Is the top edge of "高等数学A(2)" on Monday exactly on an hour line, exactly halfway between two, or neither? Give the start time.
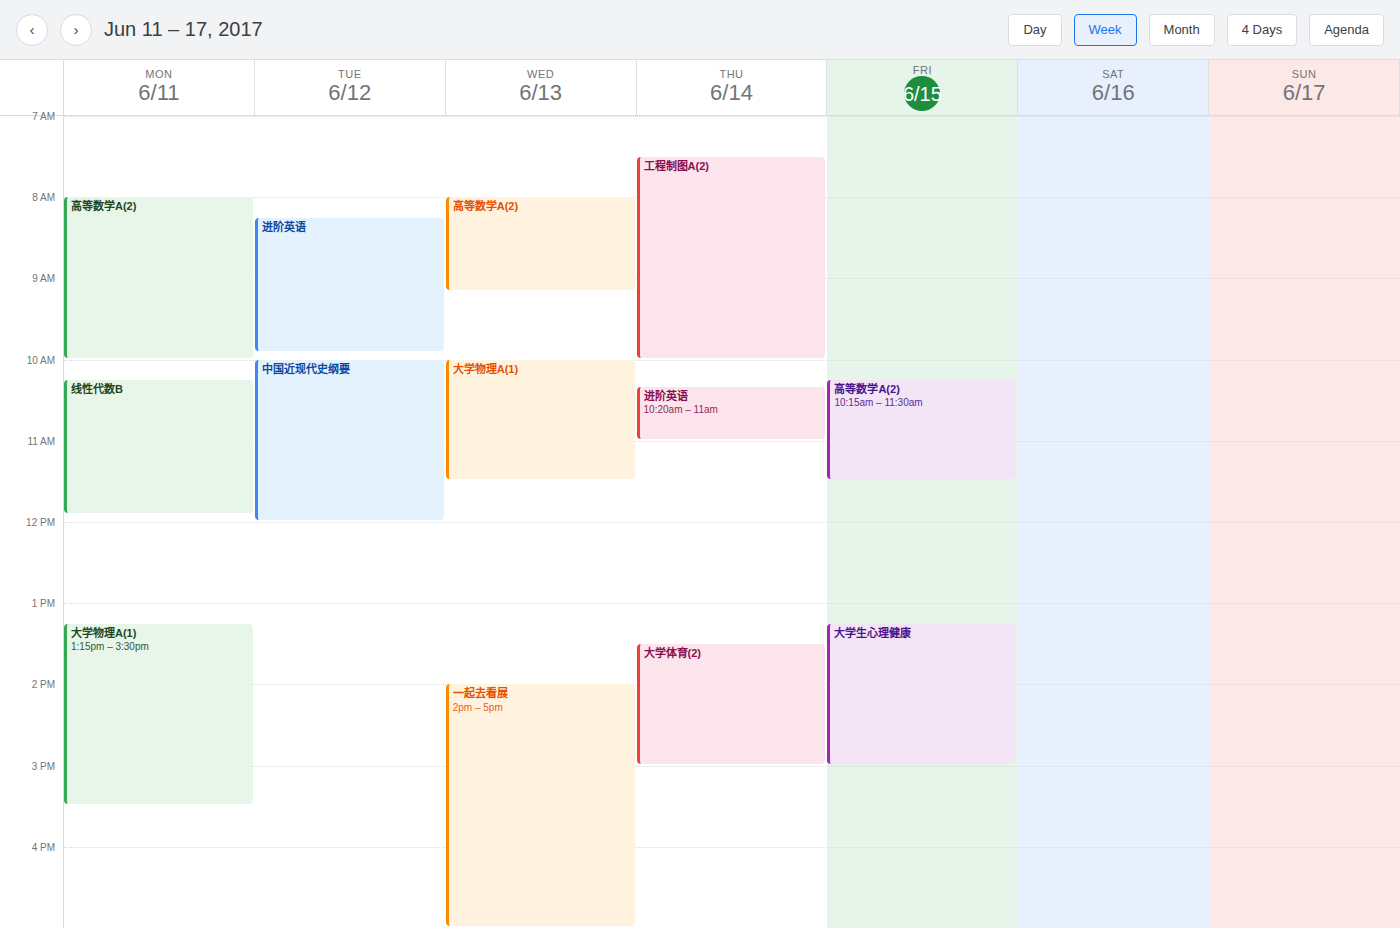
8:00 AM -- exactly on the 8 AM line.